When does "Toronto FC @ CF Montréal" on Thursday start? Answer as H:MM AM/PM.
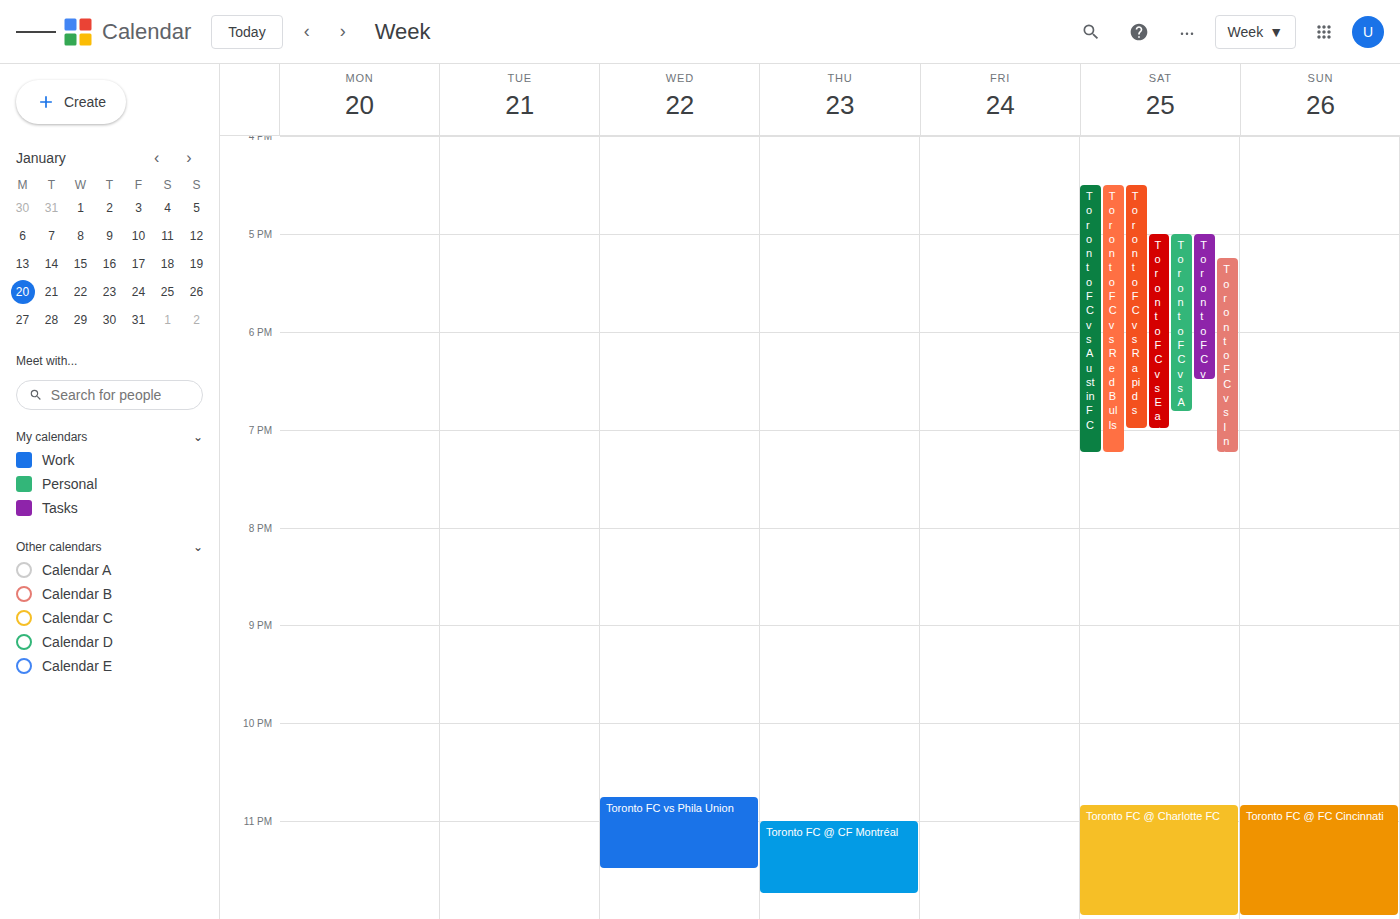
11:00 PM